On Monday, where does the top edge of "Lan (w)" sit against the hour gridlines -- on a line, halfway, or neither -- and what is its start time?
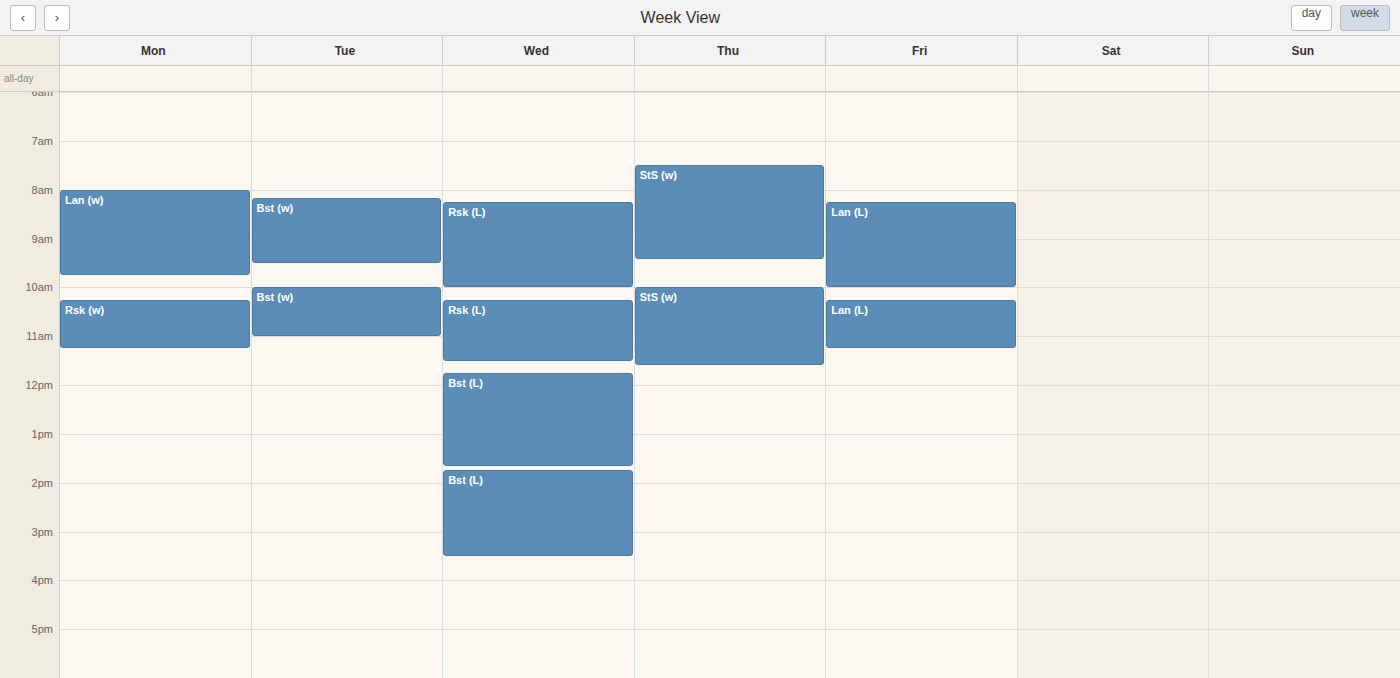
8:00 AM -- exactly on the 8 AM line.